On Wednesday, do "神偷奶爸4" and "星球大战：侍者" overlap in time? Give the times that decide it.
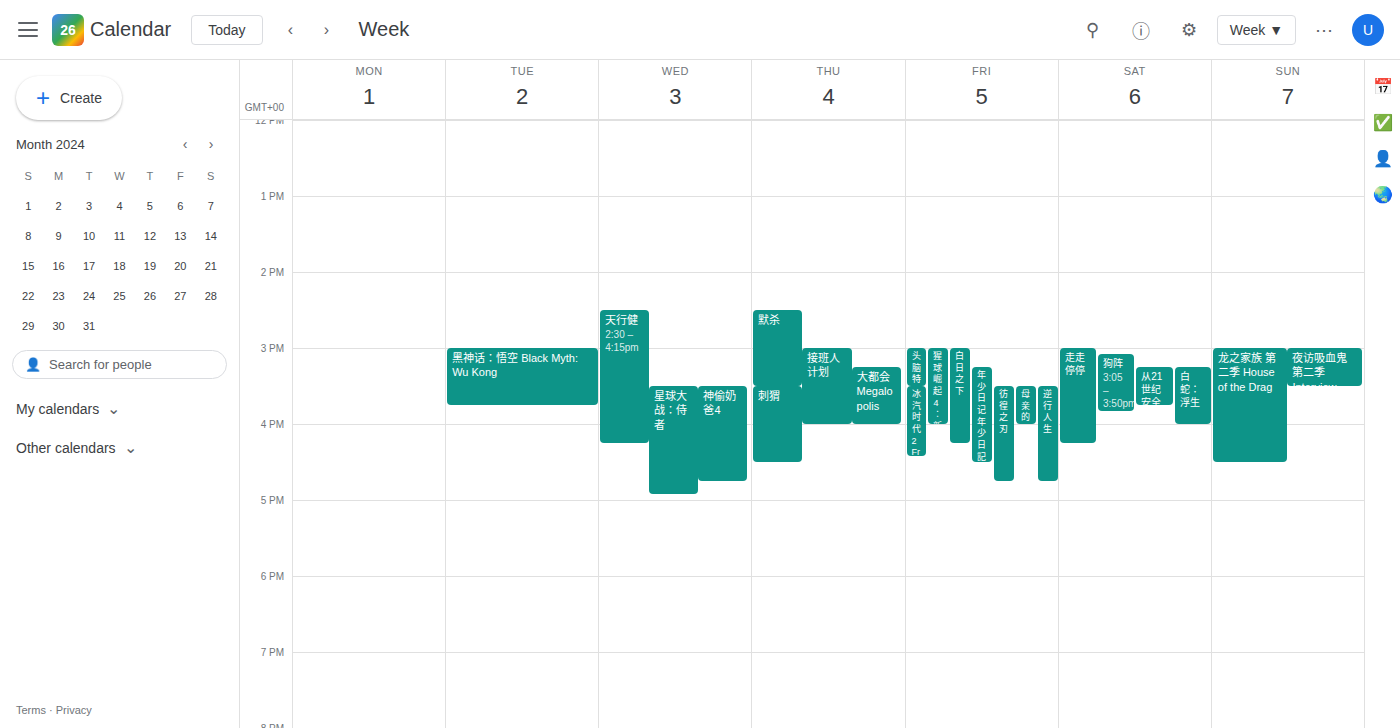
"星球大战：侍者" starts at 15:30, before "神偷奶爸4" ends at 16:45 -- they overlap.